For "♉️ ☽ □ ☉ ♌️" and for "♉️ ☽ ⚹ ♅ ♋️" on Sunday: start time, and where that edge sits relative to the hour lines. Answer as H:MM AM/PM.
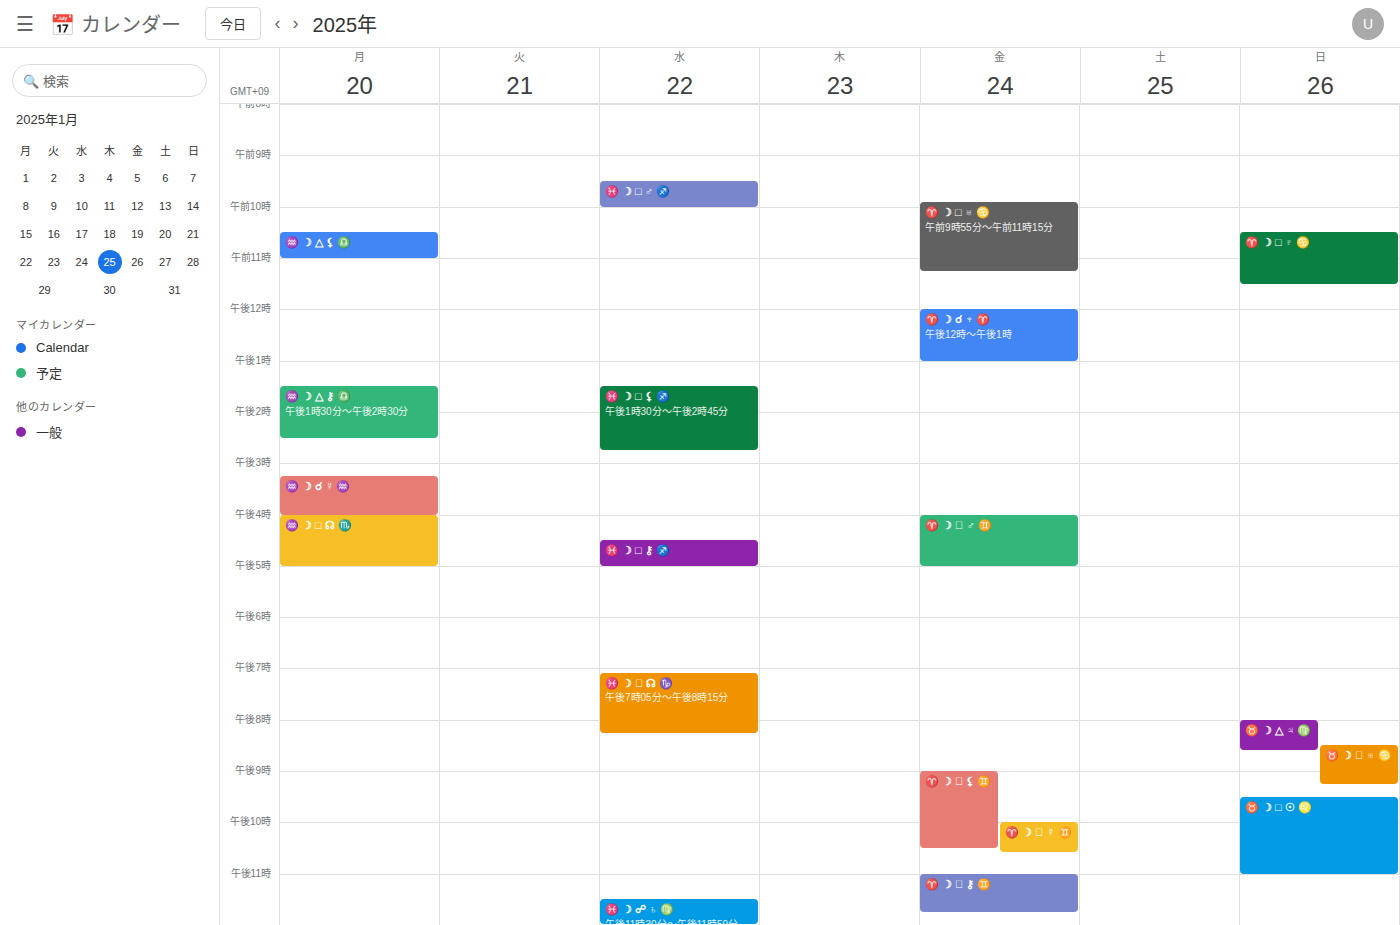
"♉️ ☽ □ ☉ ♌️": 9:30 PM, halfway between the 9 PM and 10 PM lines. "♉️ ☽ ⚹ ♅ ♋️": 8:30 PM, halfway between the 8 PM and 9 PM lines.